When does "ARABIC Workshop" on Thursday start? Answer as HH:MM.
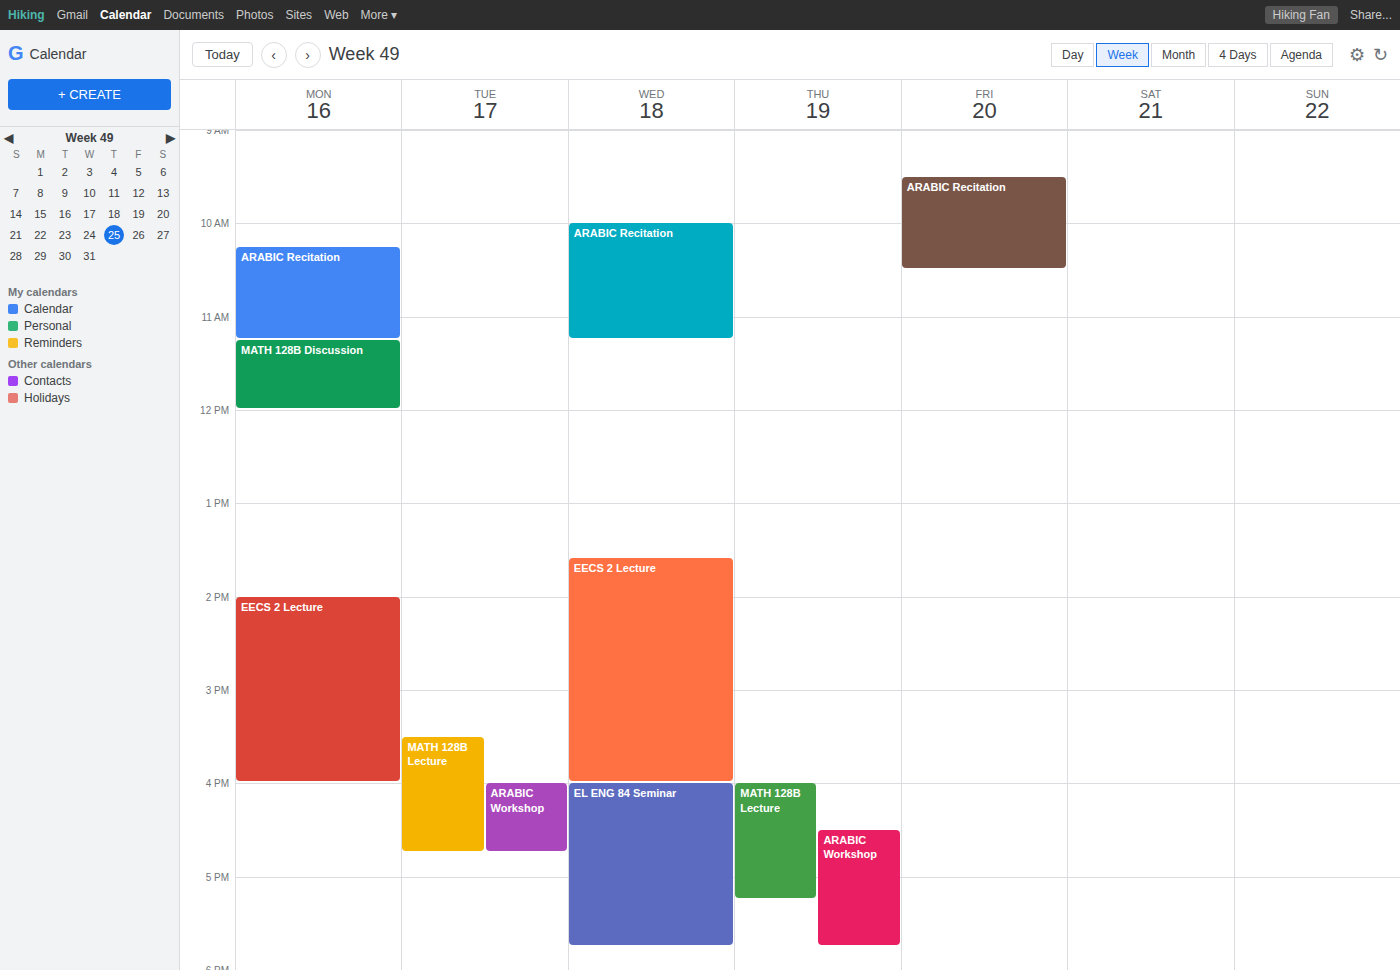
16:30